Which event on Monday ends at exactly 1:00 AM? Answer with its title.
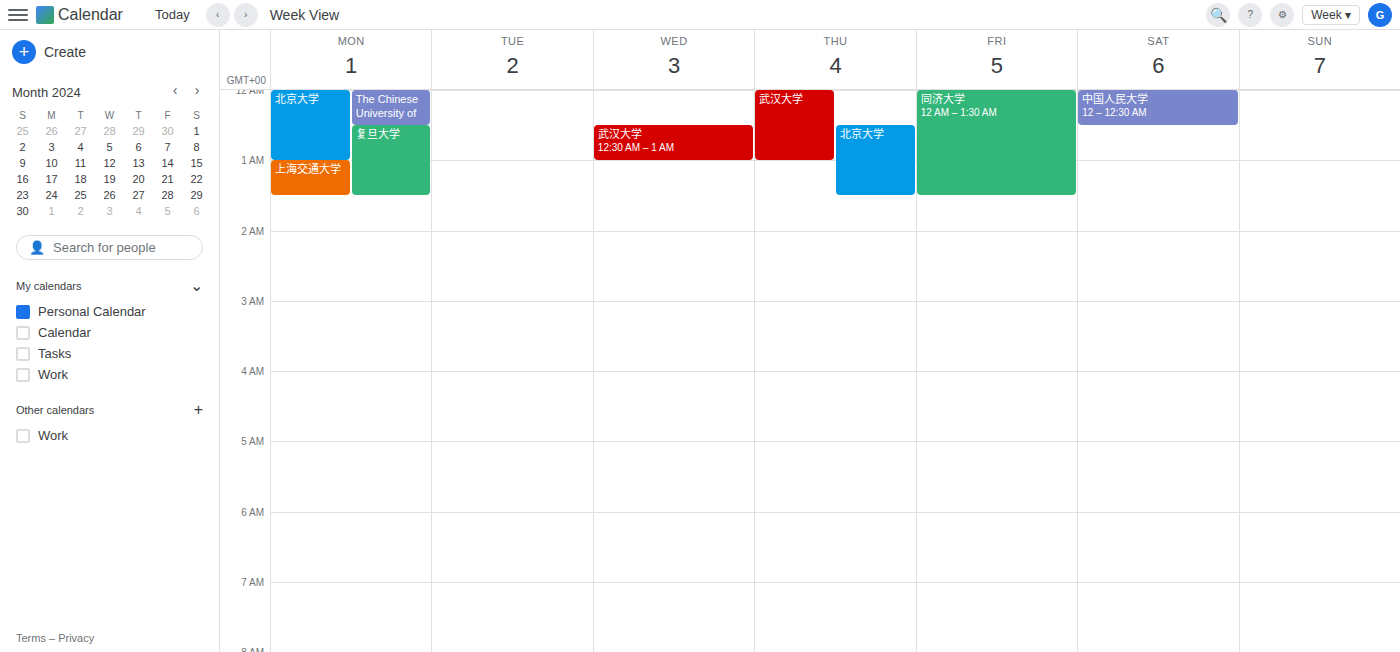
"北京大学"